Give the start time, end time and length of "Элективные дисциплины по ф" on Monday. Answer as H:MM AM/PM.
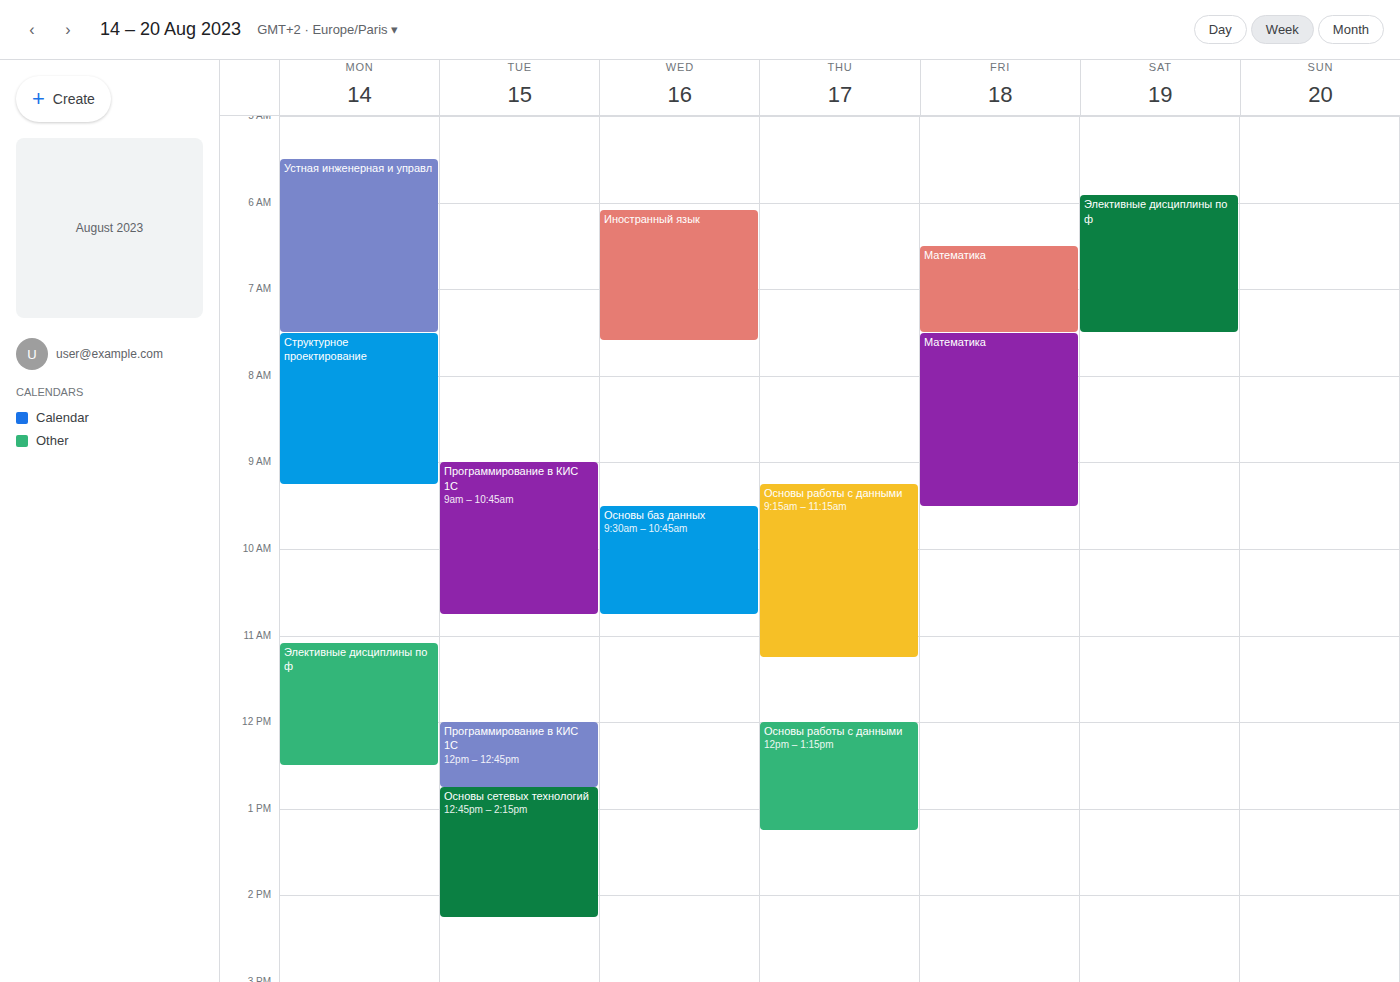
11:05 AM to 12:30 PM, 1 hour 25 minutes